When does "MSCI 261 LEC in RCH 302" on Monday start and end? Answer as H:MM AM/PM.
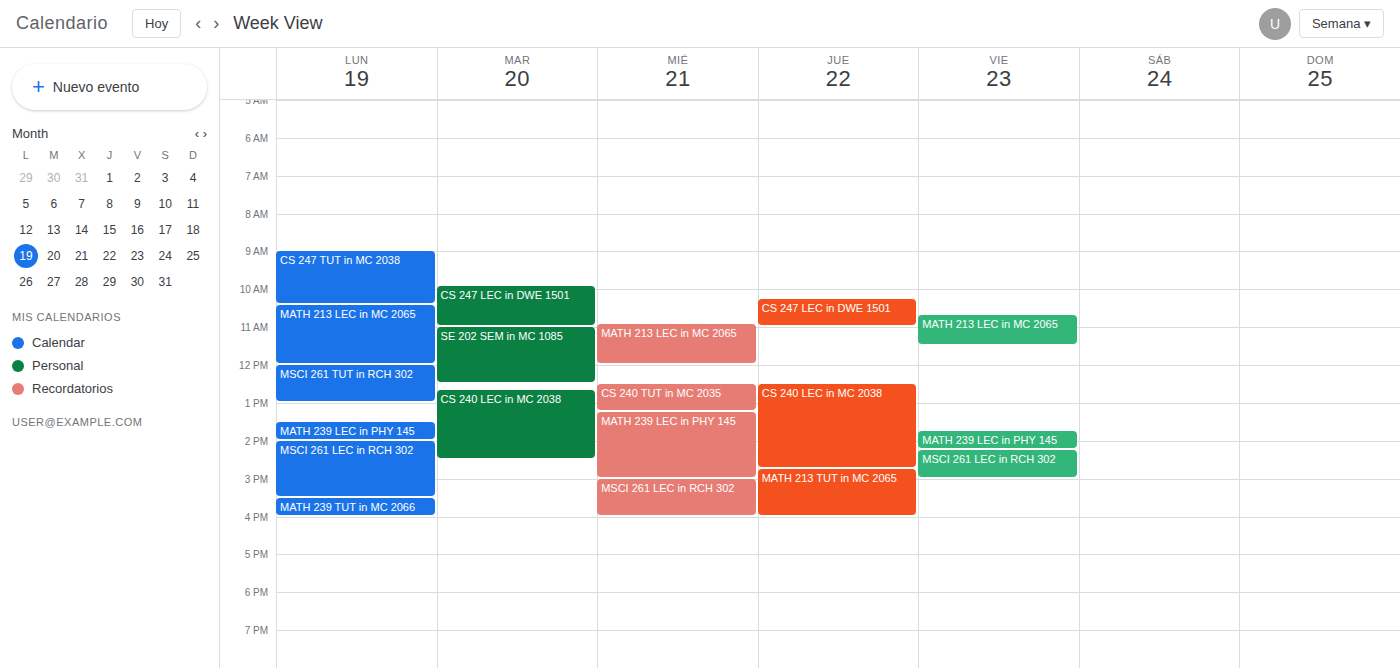
2:00 PM to 3:30 PM